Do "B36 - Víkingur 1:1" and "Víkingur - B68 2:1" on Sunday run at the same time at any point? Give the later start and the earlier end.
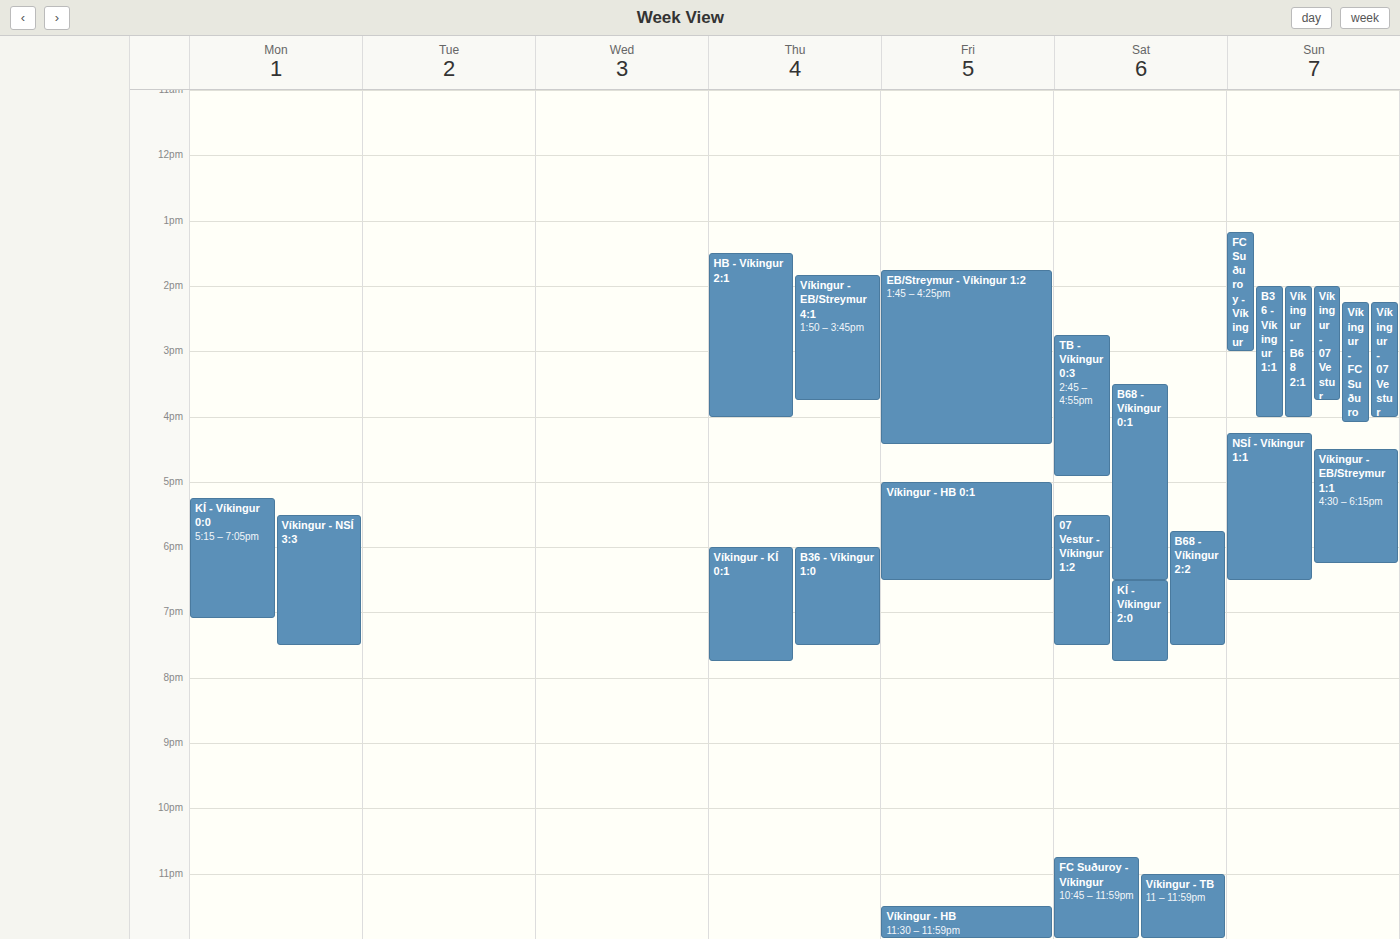
"B36 - Víkingur 1:1" runs 2:00 PM to 4:00 PM, inside "Víkingur - B68 2:1" -- they overlap.